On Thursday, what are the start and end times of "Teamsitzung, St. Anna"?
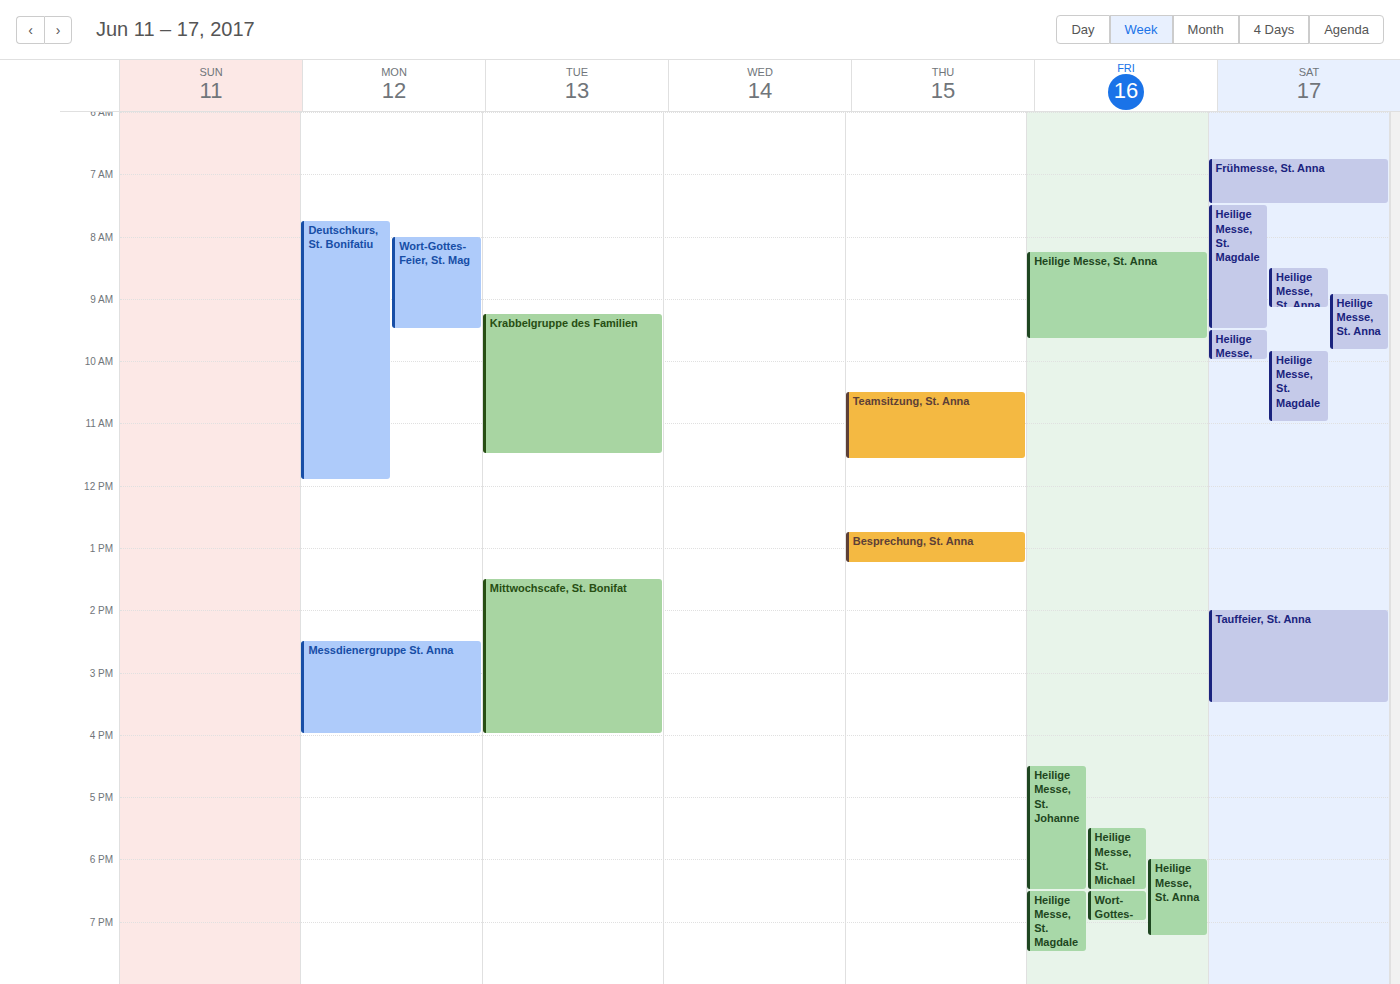
10:30 AM to 11:35 AM